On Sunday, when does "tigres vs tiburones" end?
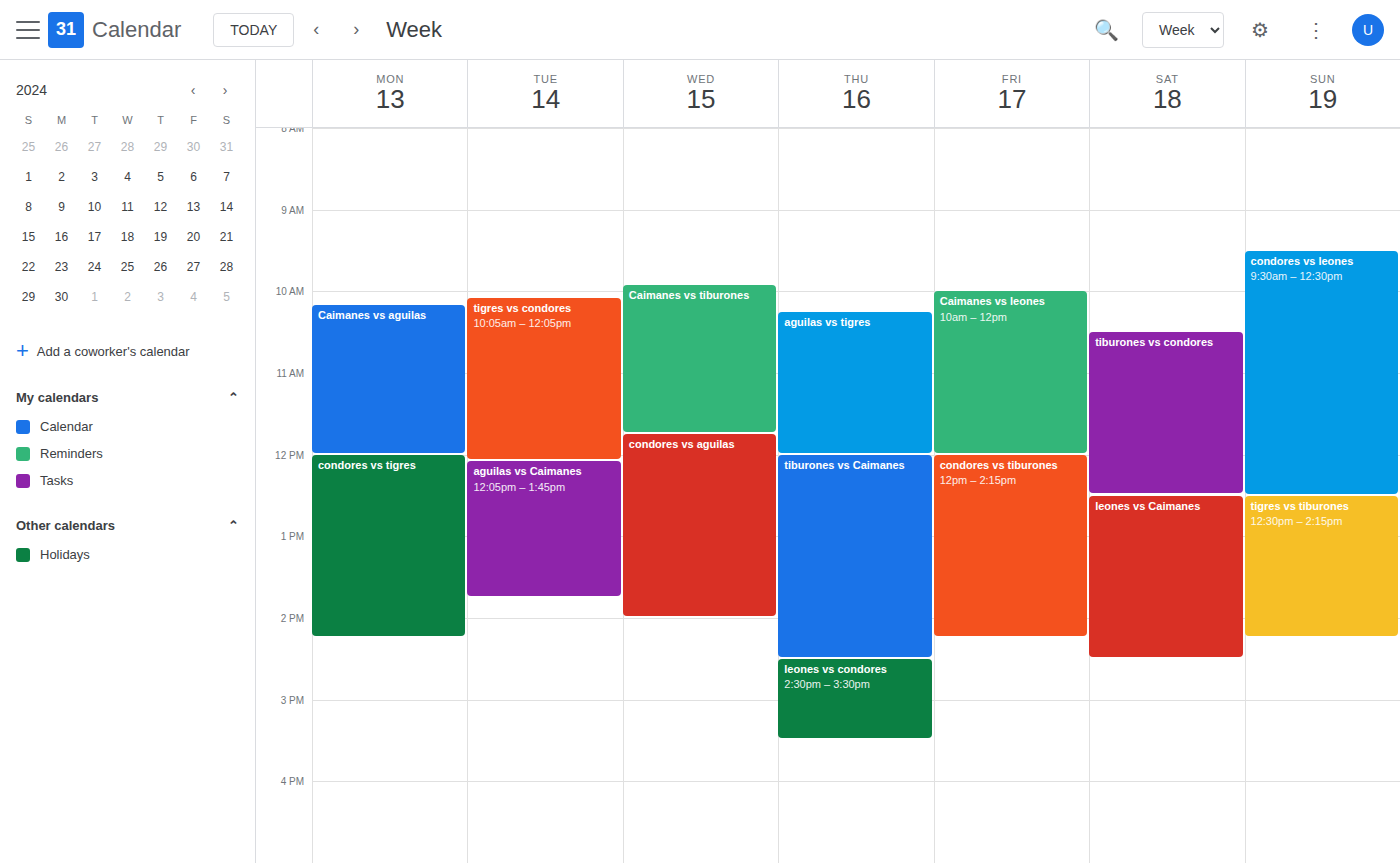
2:15 PM